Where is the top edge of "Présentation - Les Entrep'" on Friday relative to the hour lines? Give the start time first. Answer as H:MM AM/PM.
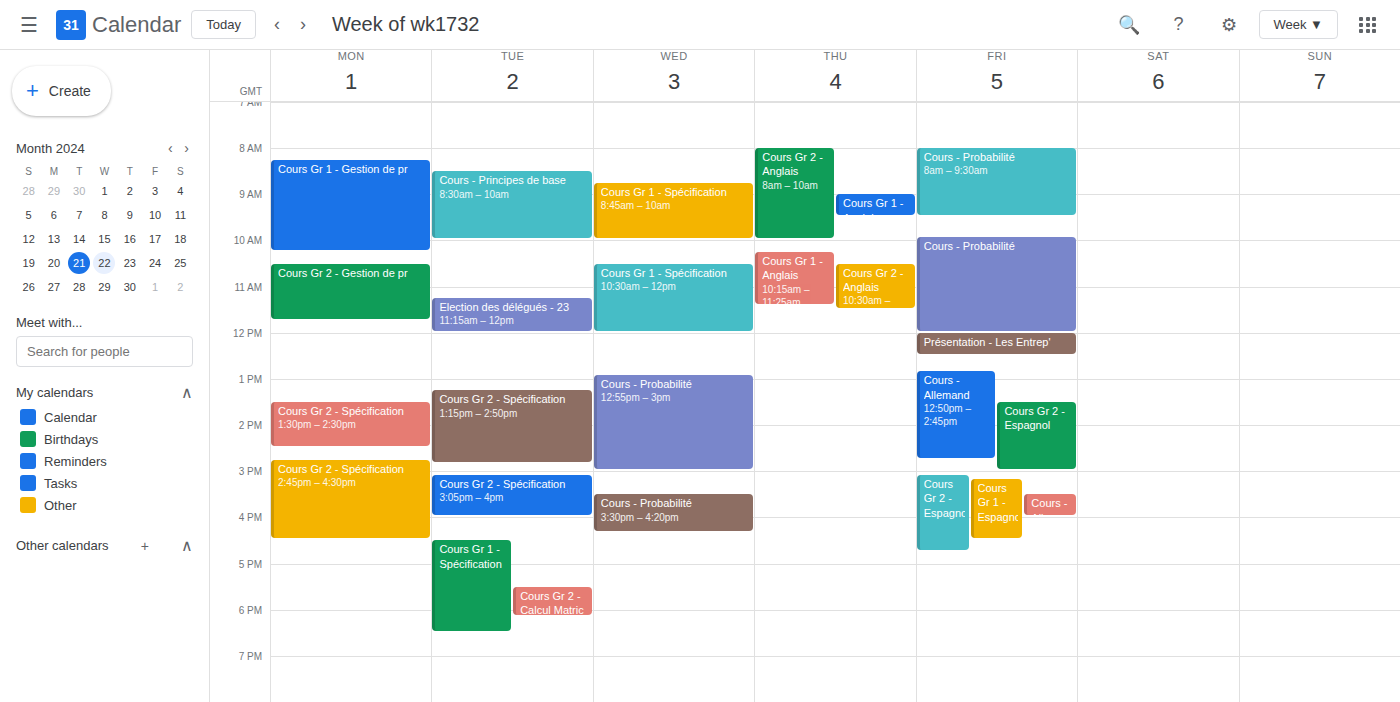
12:00 PM -- exactly on the 12 PM line.